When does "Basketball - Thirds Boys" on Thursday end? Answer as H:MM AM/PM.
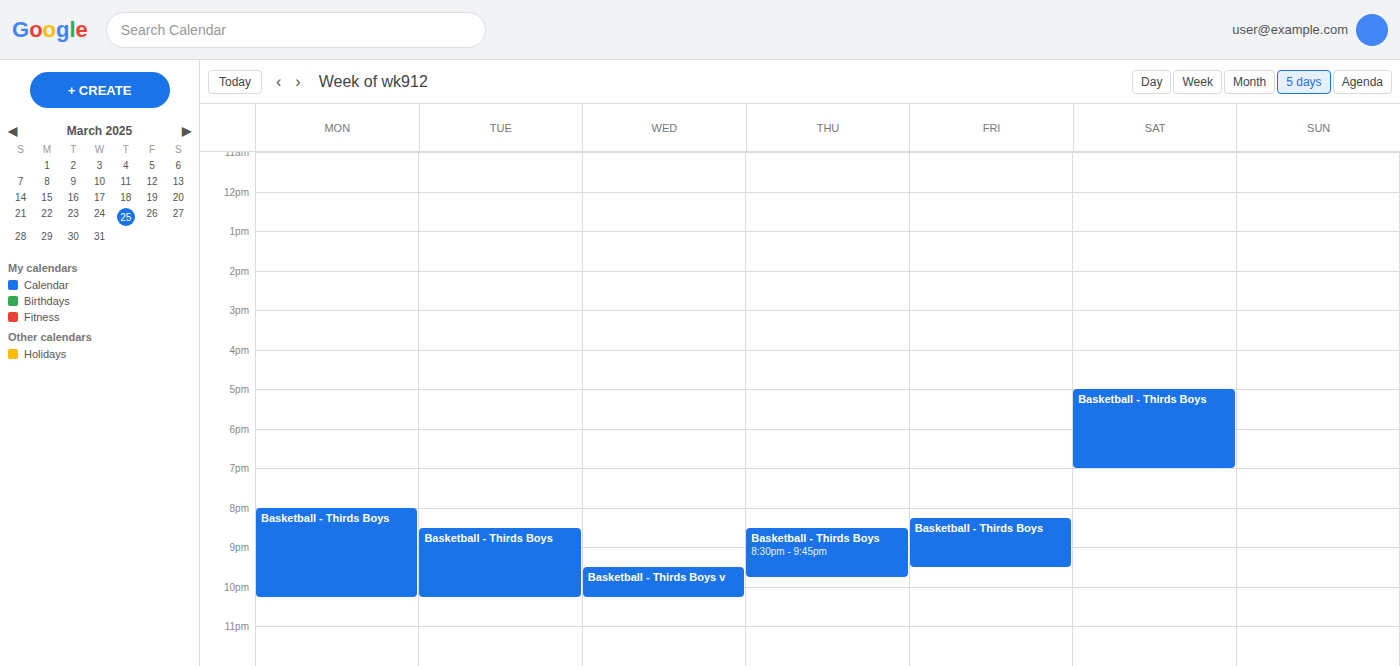
9:45 PM